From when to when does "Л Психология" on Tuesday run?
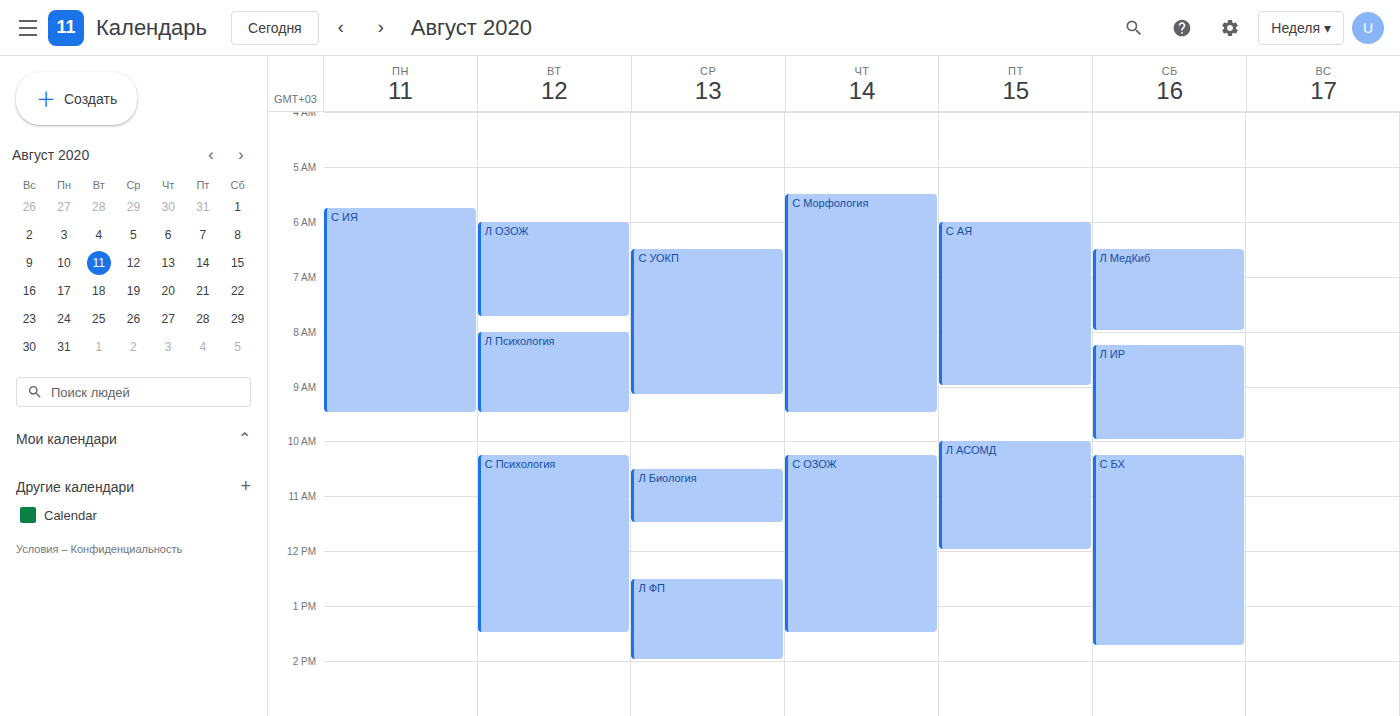
8:00 AM to 9:30 AM